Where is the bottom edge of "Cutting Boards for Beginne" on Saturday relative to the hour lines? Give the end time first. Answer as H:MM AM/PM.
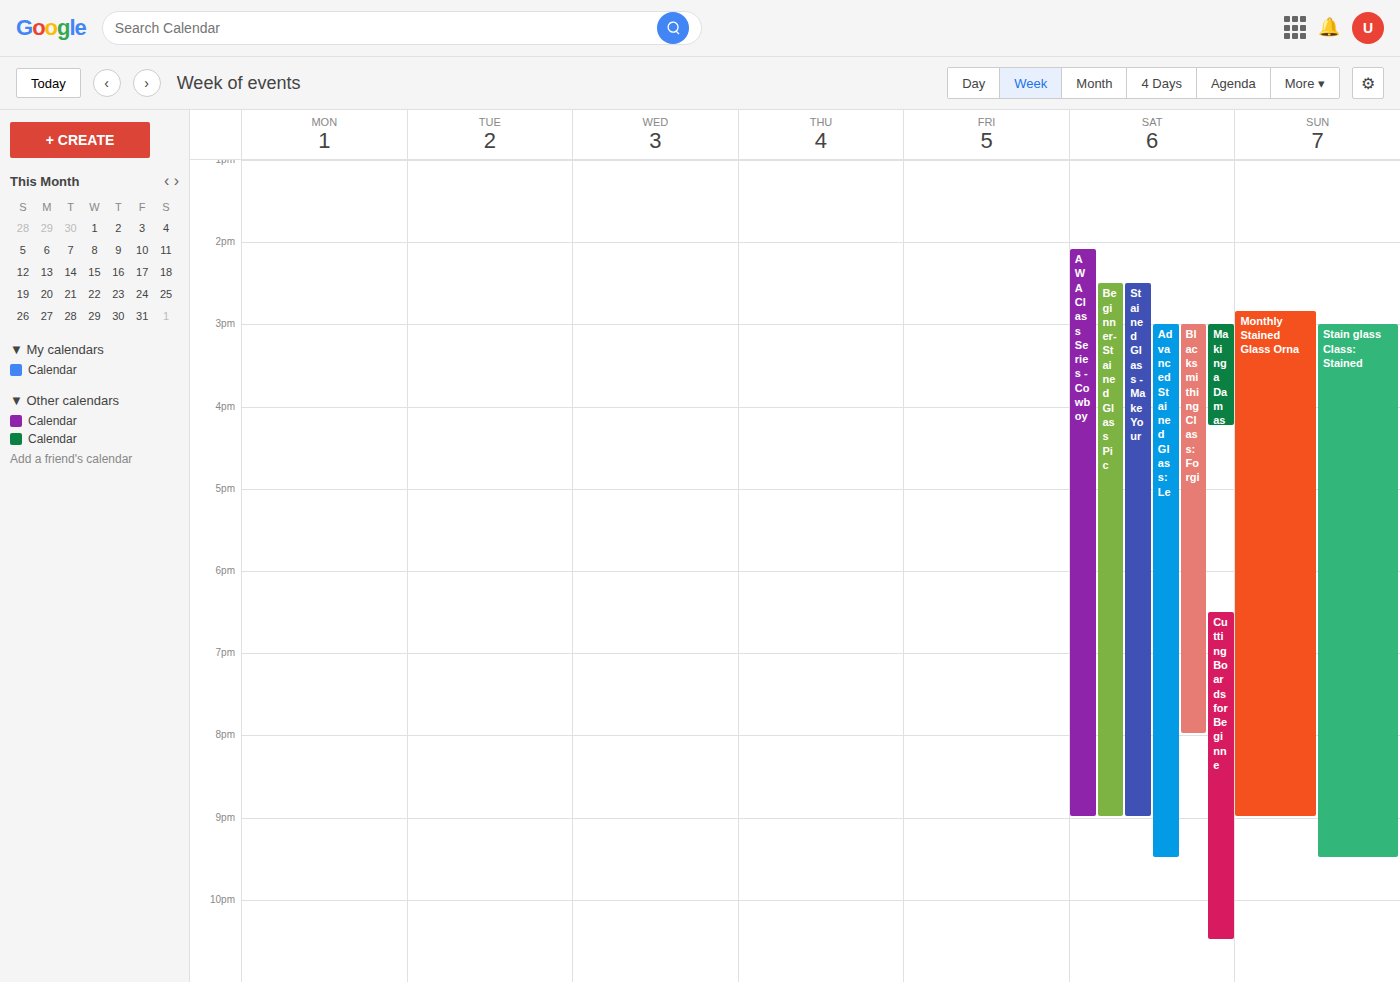
10:30 PM -- halfway between the 10 PM and 11 PM lines.